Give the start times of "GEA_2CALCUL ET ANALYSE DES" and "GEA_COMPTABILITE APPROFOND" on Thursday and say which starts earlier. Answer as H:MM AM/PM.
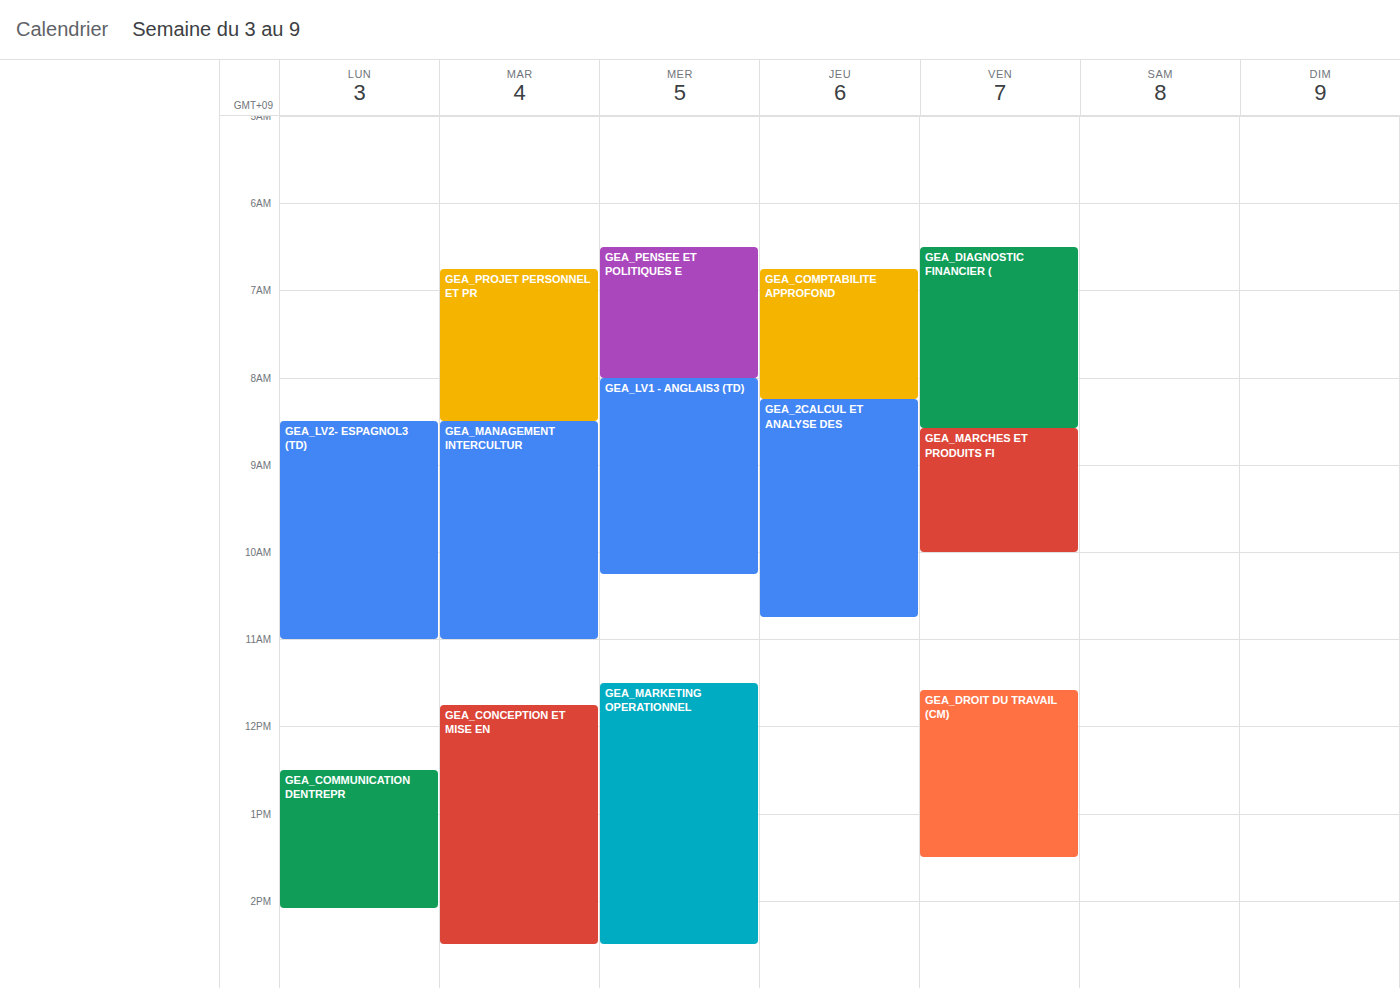
"GEA_COMPTABILITE APPROFOND" 6:45 AM; "GEA_2CALCUL ET ANALYSE DES" 8:15 AM.